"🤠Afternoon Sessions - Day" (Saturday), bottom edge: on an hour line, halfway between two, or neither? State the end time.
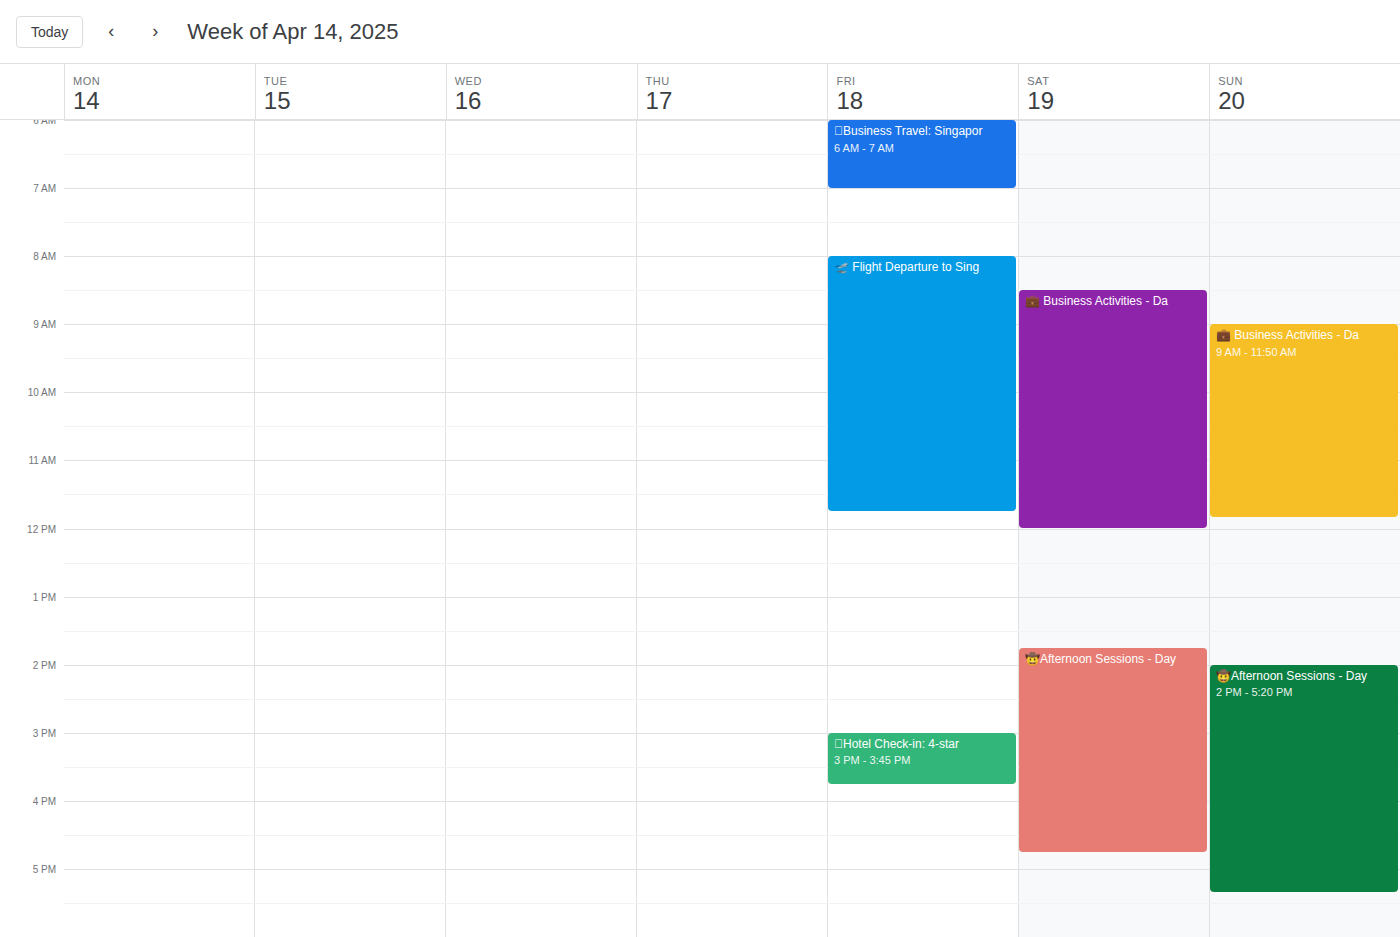
4:45 PM -- neither: three quarters of the way from the 4 PM line to the 5 PM line.